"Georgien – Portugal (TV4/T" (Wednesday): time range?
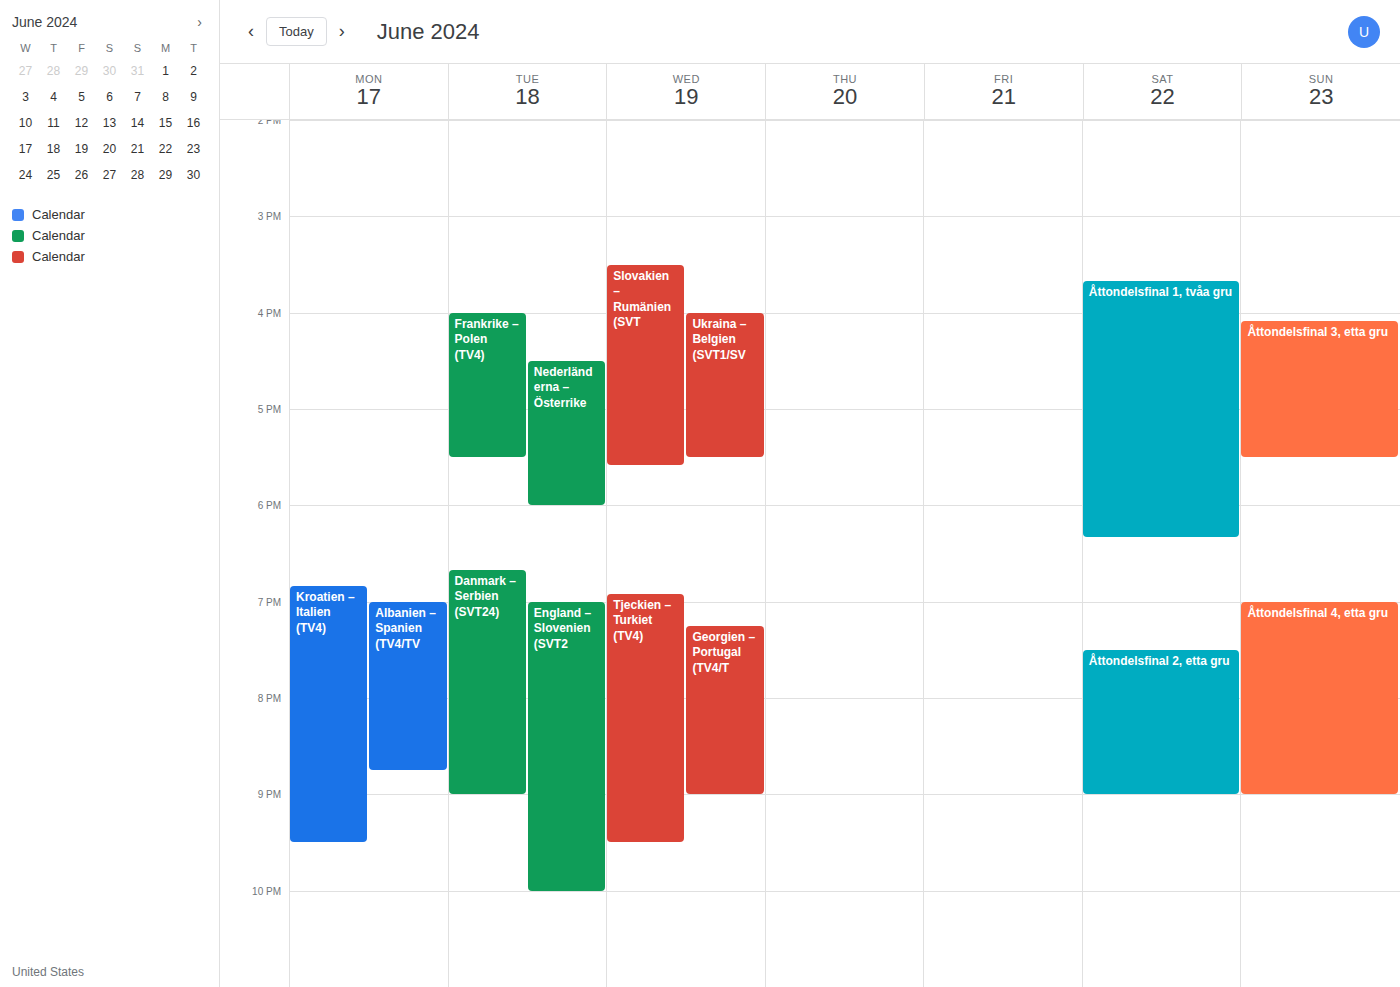
7:15 PM to 9:00 PM